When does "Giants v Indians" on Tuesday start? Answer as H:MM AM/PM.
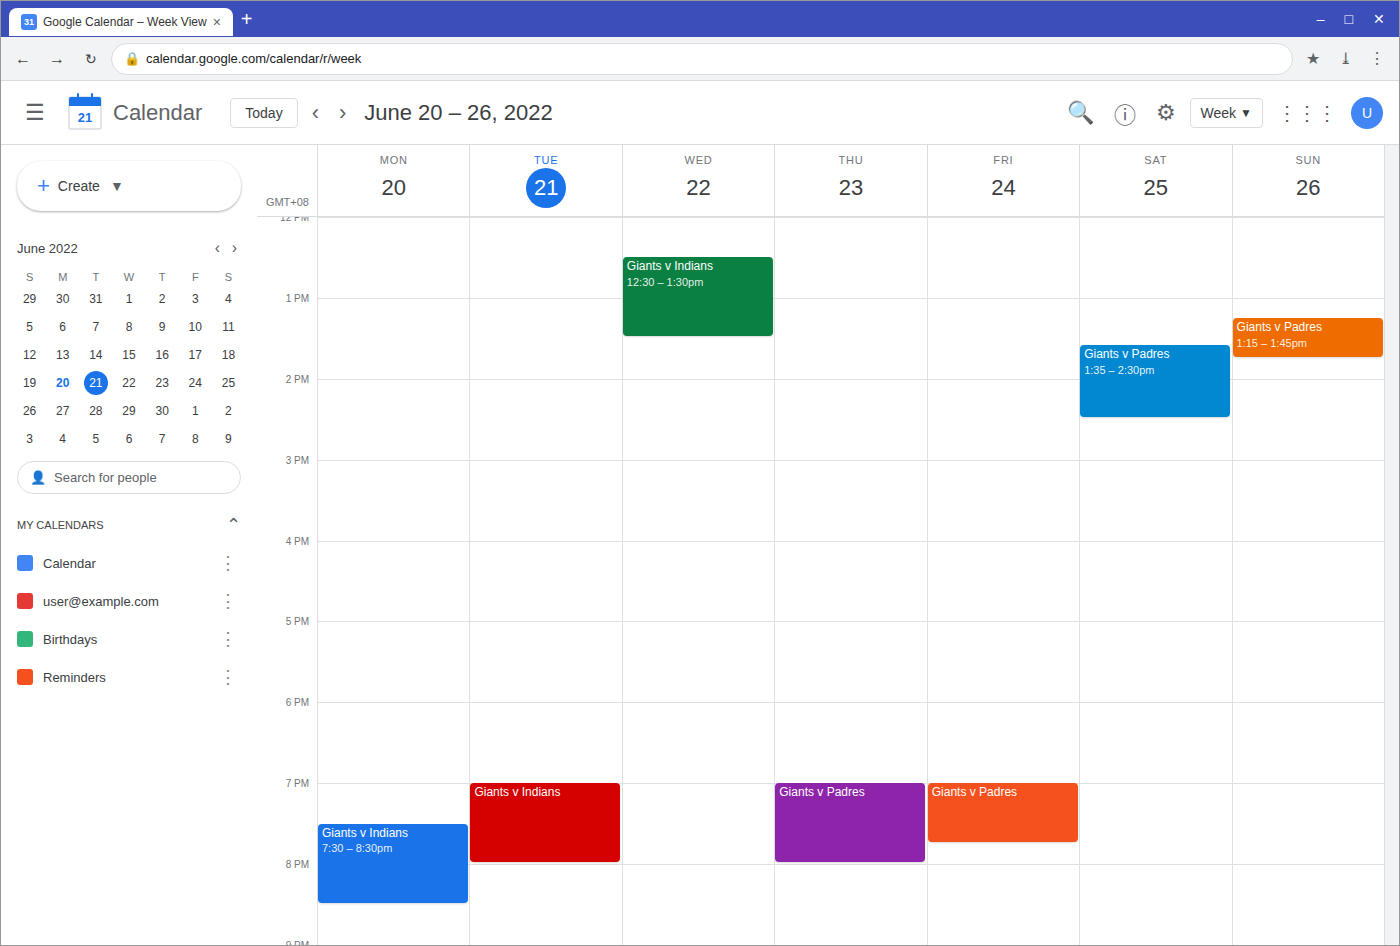
7:00 PM